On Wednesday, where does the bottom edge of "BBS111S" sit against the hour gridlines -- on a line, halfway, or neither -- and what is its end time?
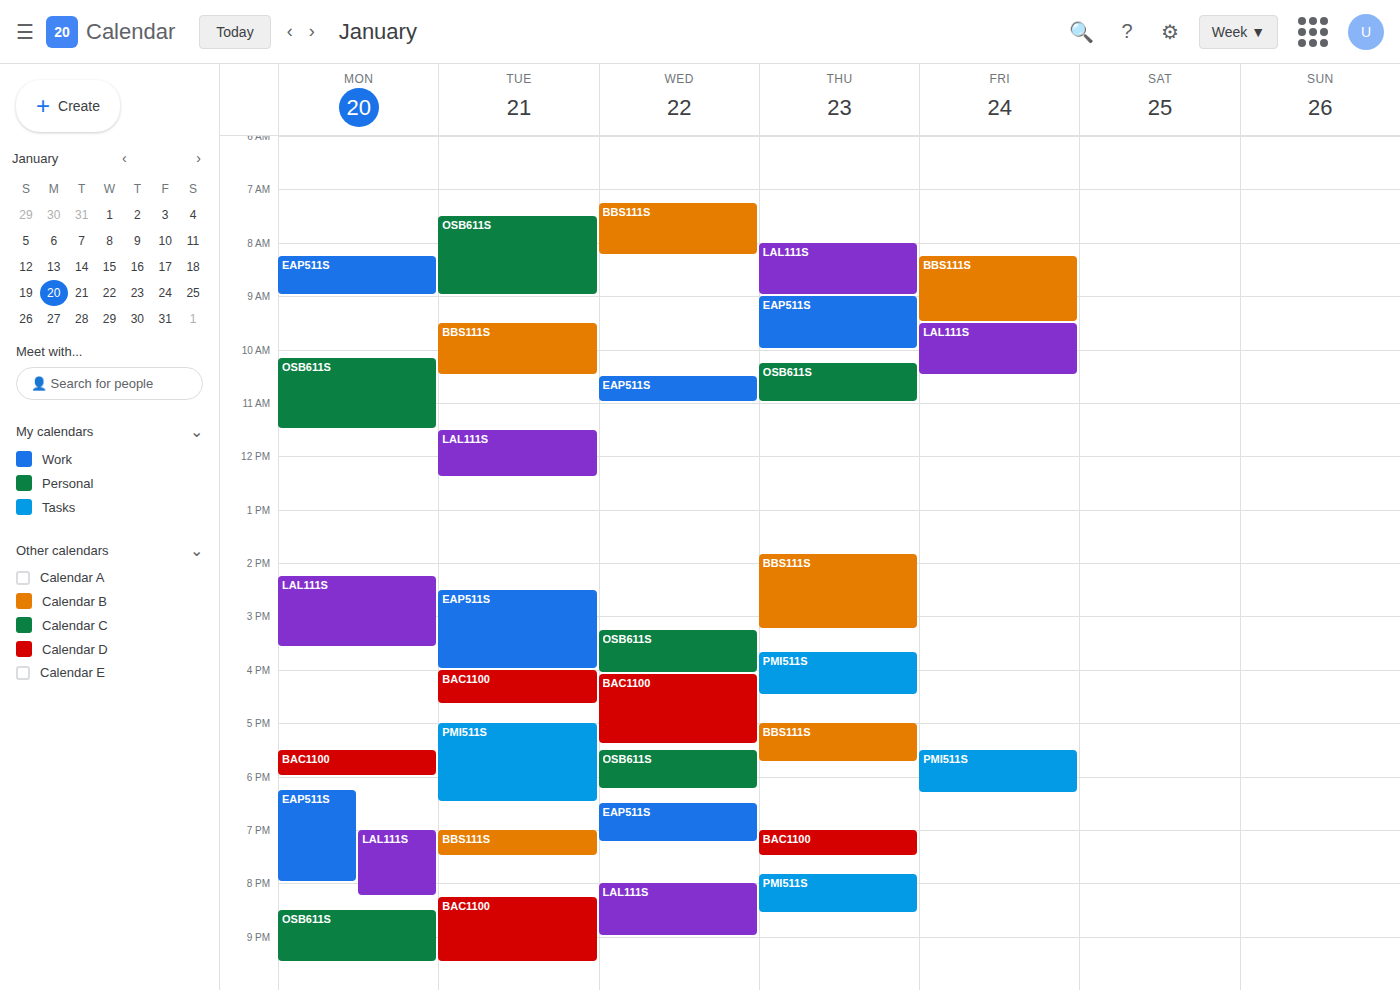
8:15 AM -- neither: a quarter of the way from the 8 AM line to the 9 AM line.